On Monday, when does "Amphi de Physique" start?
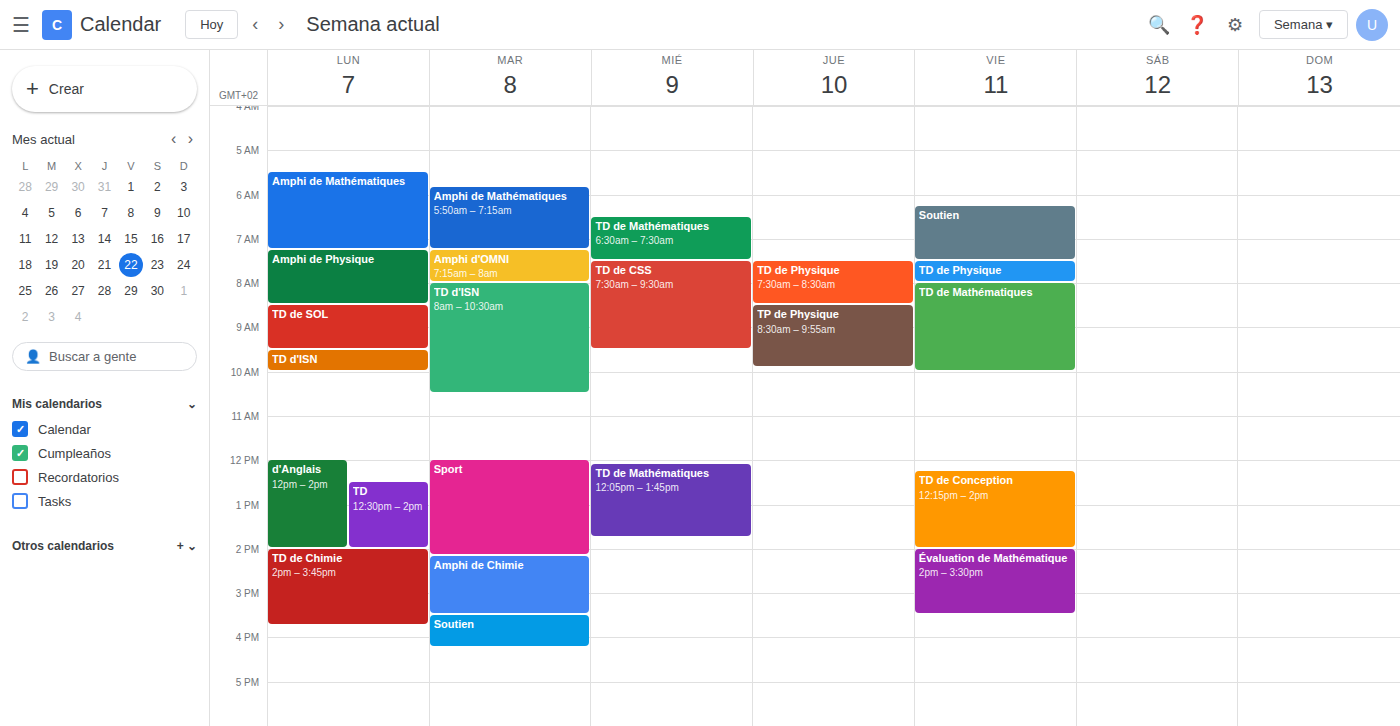
7:15 AM